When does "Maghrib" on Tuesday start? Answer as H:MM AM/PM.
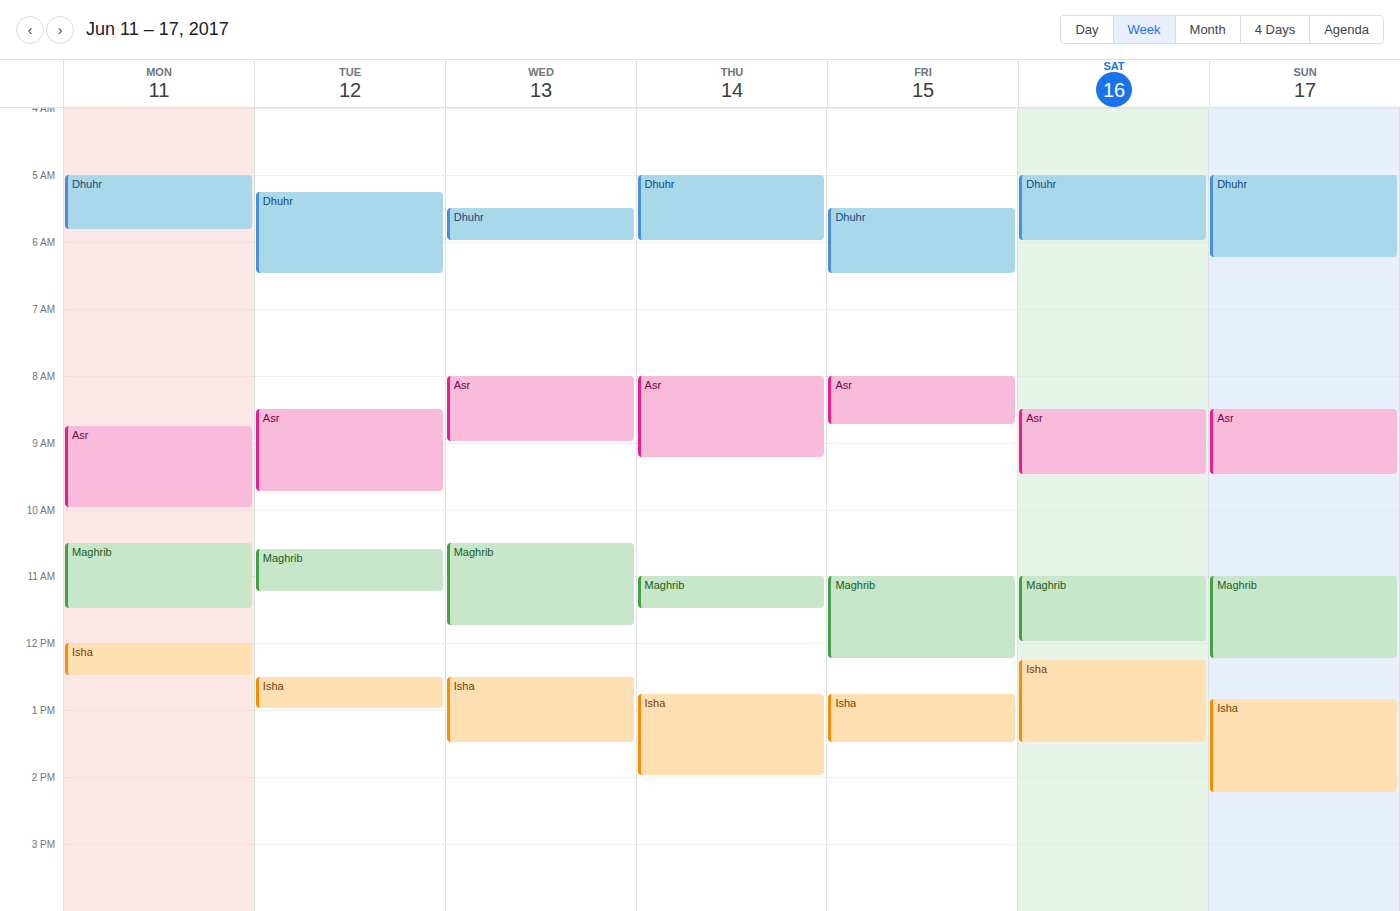
10:35 AM